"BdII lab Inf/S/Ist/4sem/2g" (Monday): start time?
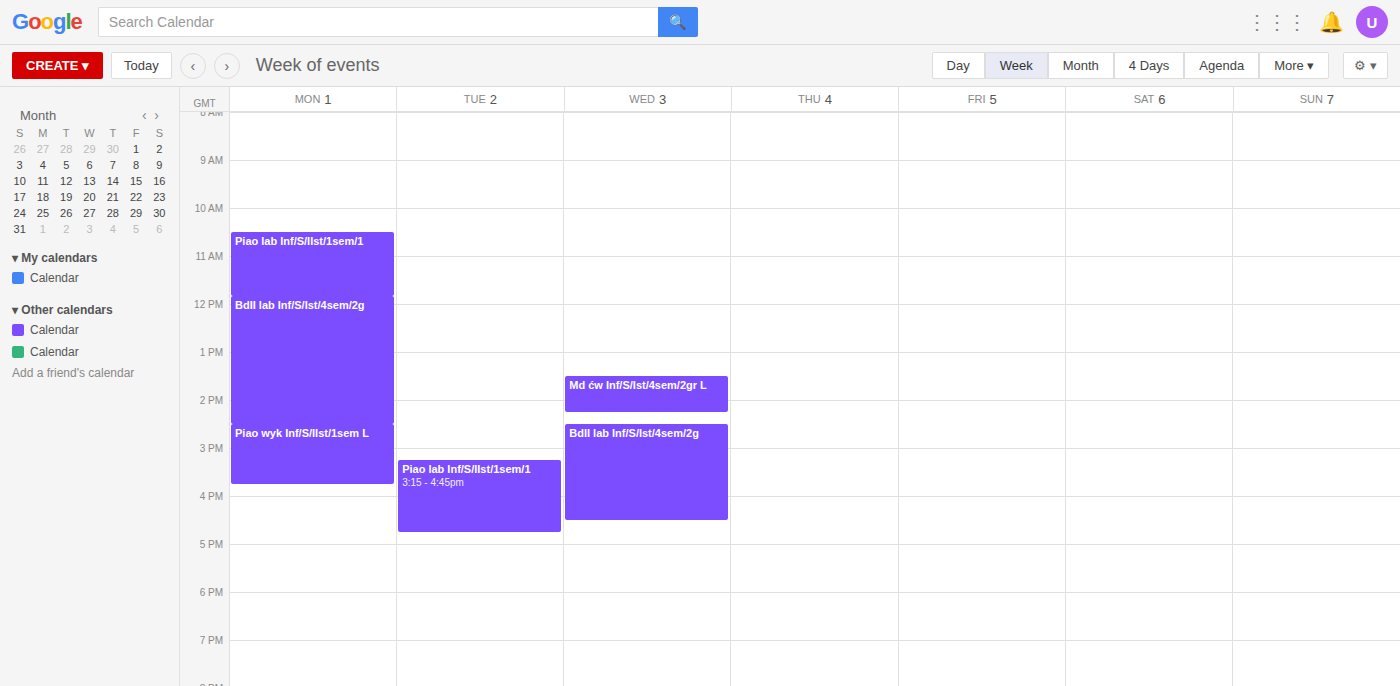
11:50 AM